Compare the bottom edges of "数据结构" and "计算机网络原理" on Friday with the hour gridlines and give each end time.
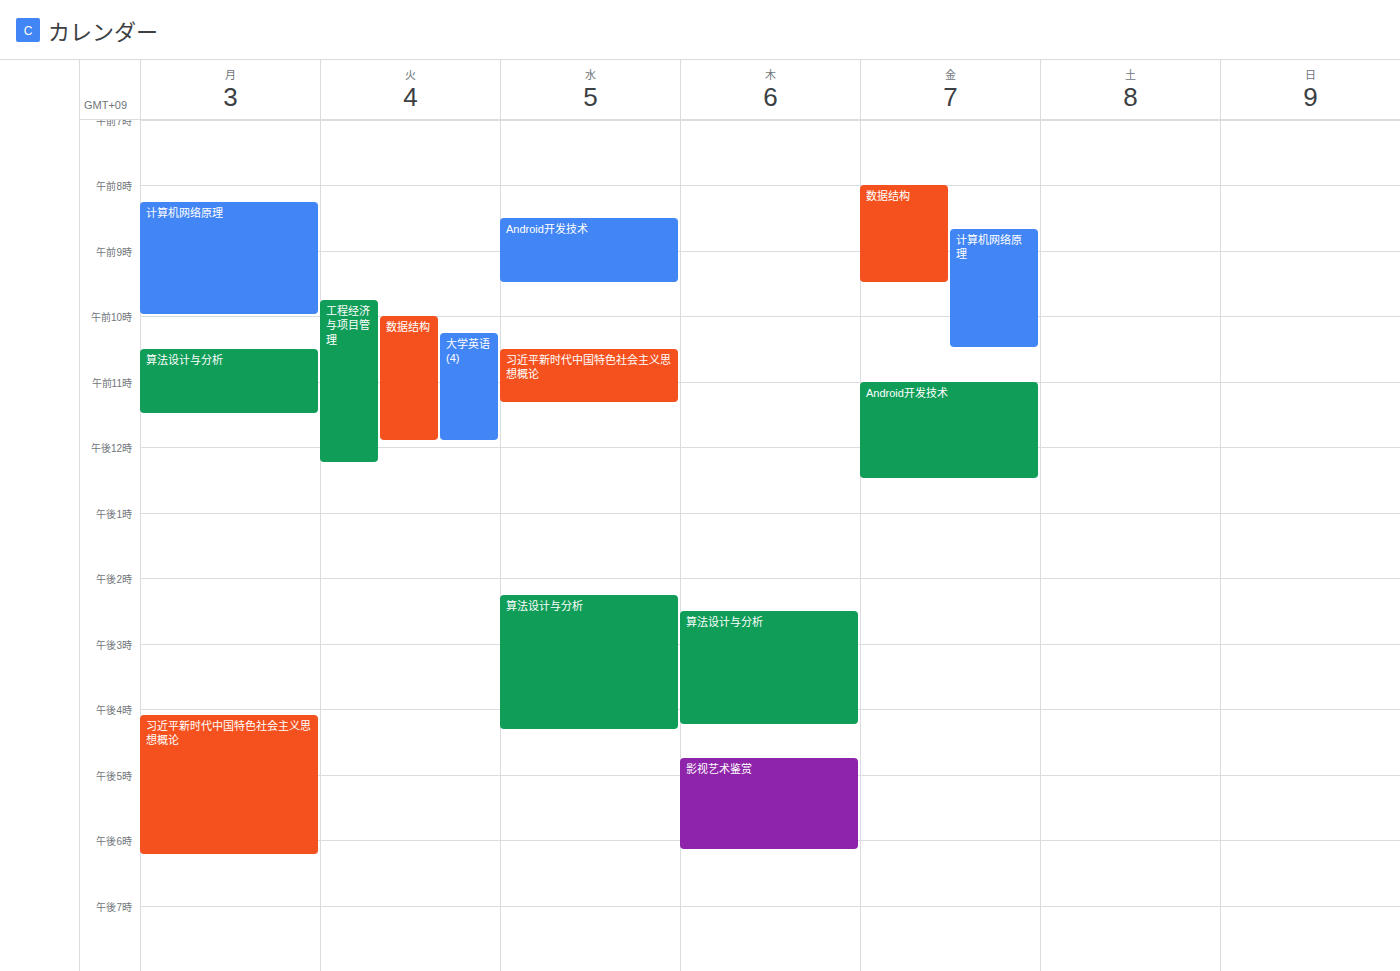
"数据结构": 9:30 AM, halfway between the 9 AM and 10 AM lines. "计算机网络原理": 10:30 AM, halfway between the 10 AM and 11 AM lines.